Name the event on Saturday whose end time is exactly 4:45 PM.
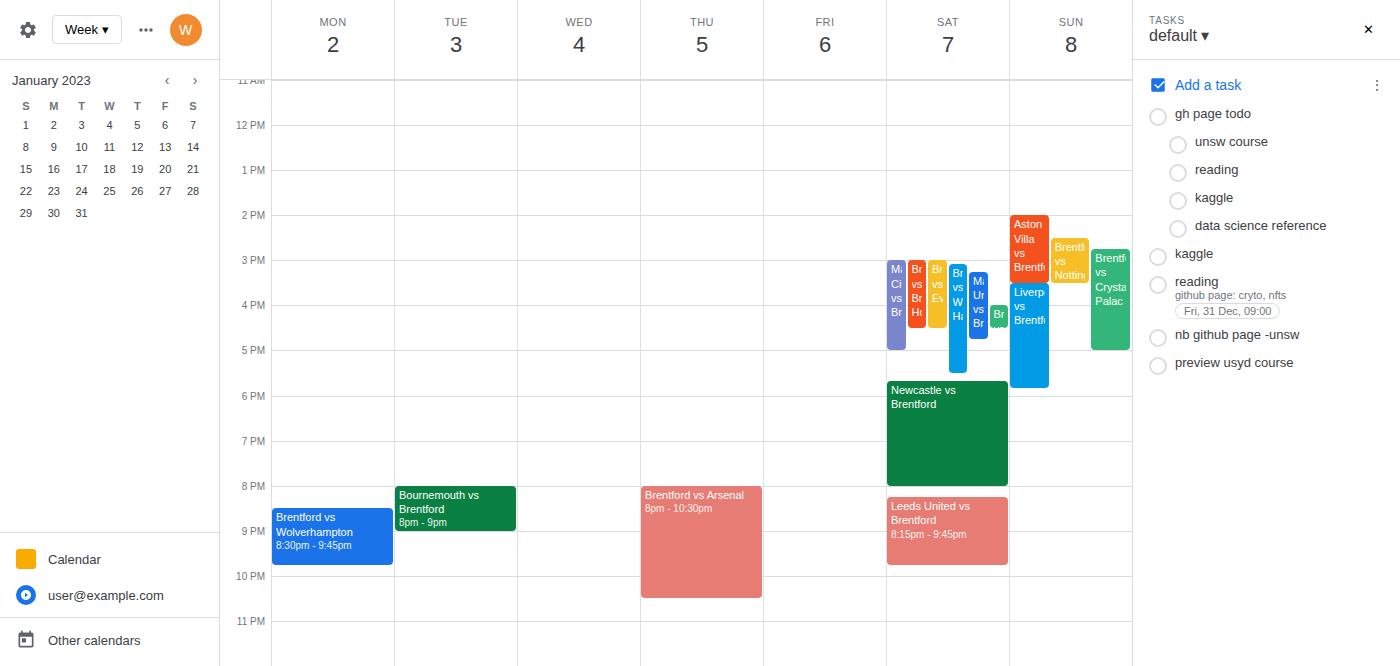
"Man United vs Brentford"